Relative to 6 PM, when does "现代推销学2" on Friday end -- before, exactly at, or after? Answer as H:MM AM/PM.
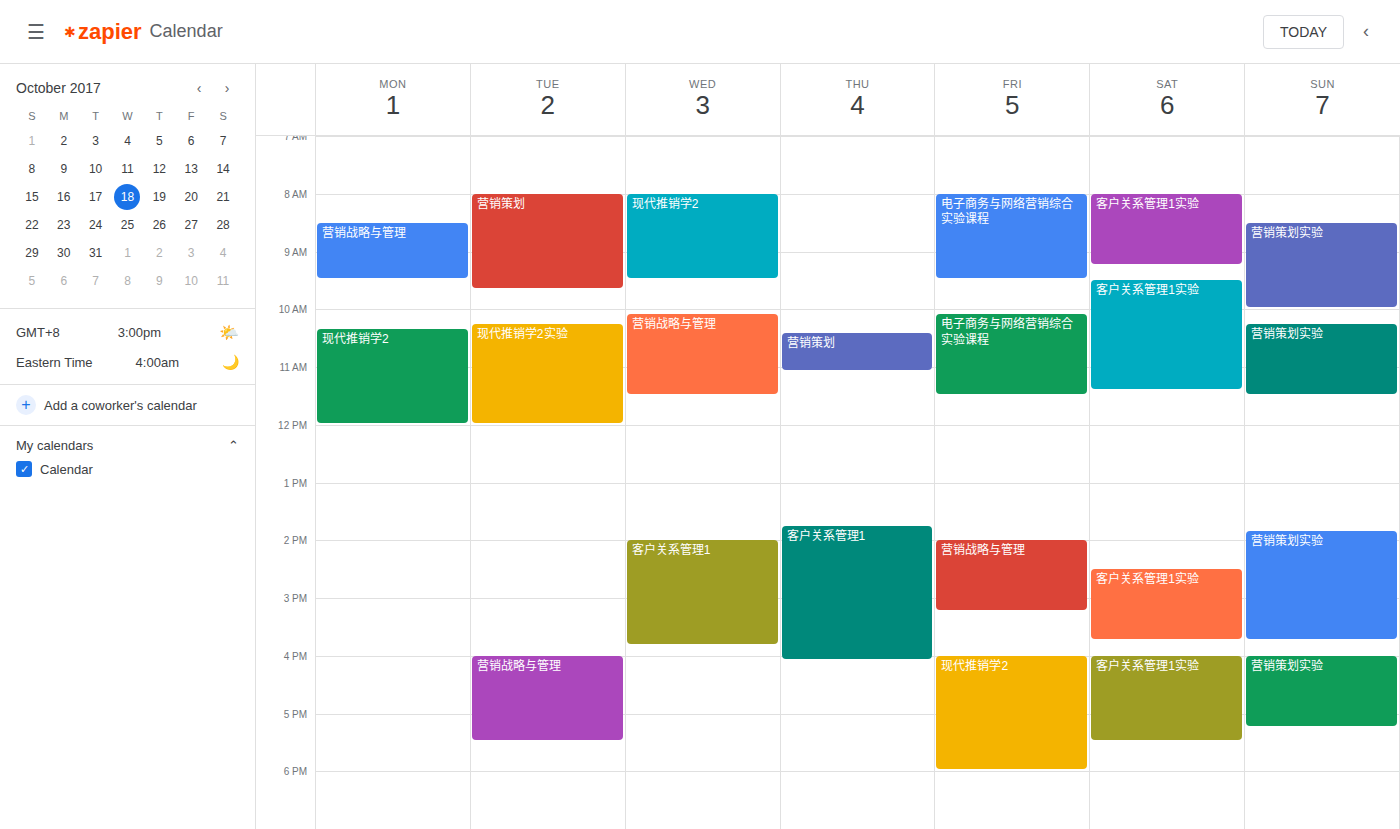
6:00 PM -- exactly at 6 PM, on the 6 PM line.